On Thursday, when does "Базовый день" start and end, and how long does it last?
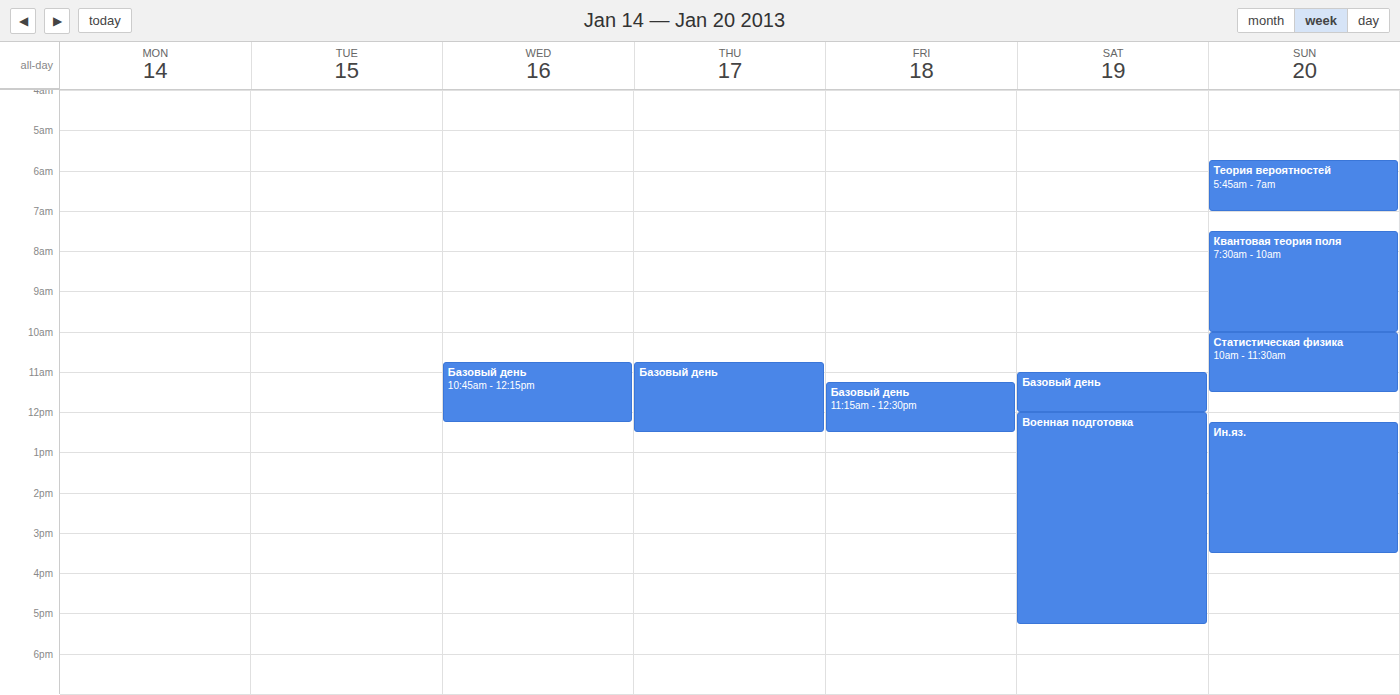
10:45 AM to 12:30 PM, 1 hour 45 minutes